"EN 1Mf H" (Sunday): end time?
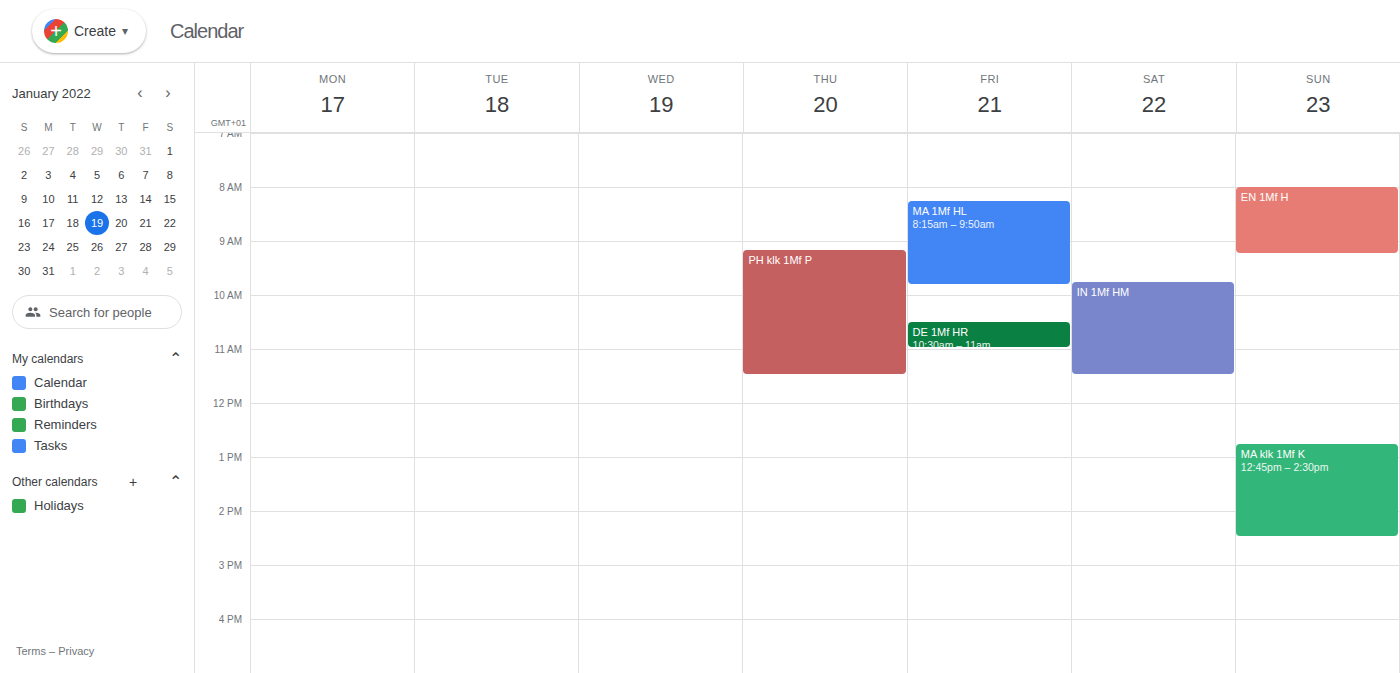
09:15